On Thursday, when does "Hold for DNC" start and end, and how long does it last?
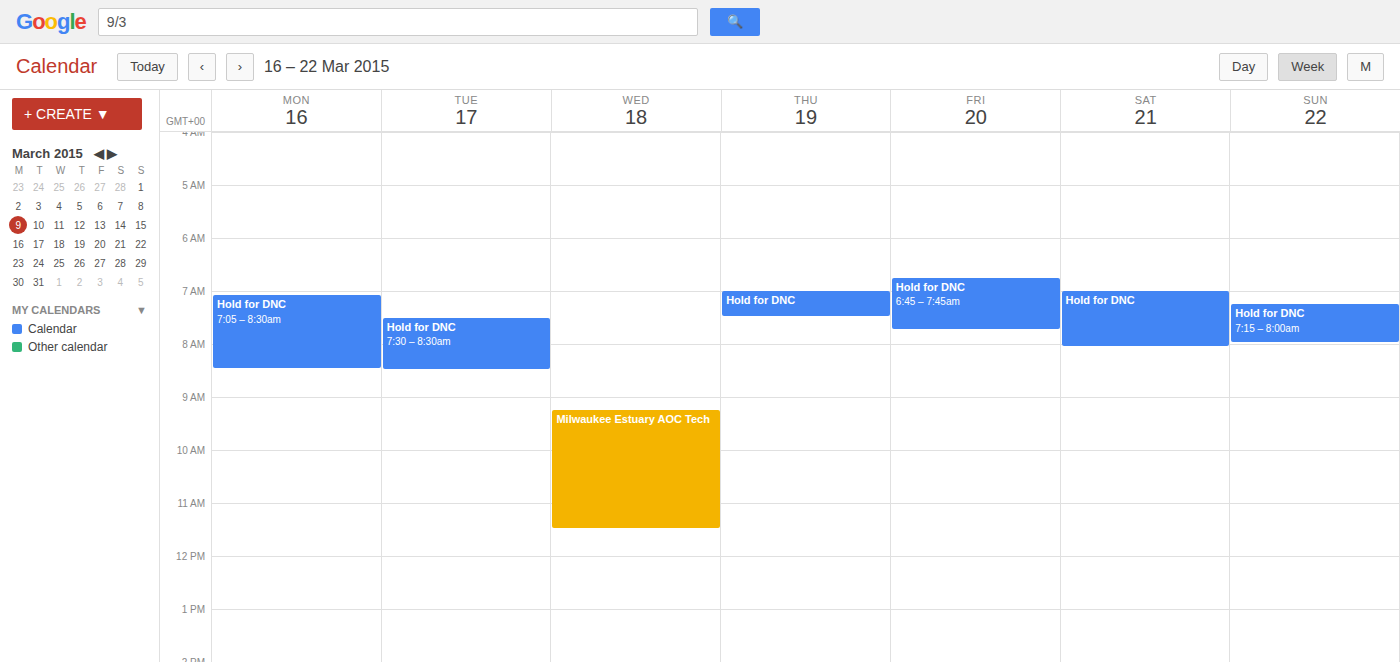
07:00 to 07:30, 30 minutes